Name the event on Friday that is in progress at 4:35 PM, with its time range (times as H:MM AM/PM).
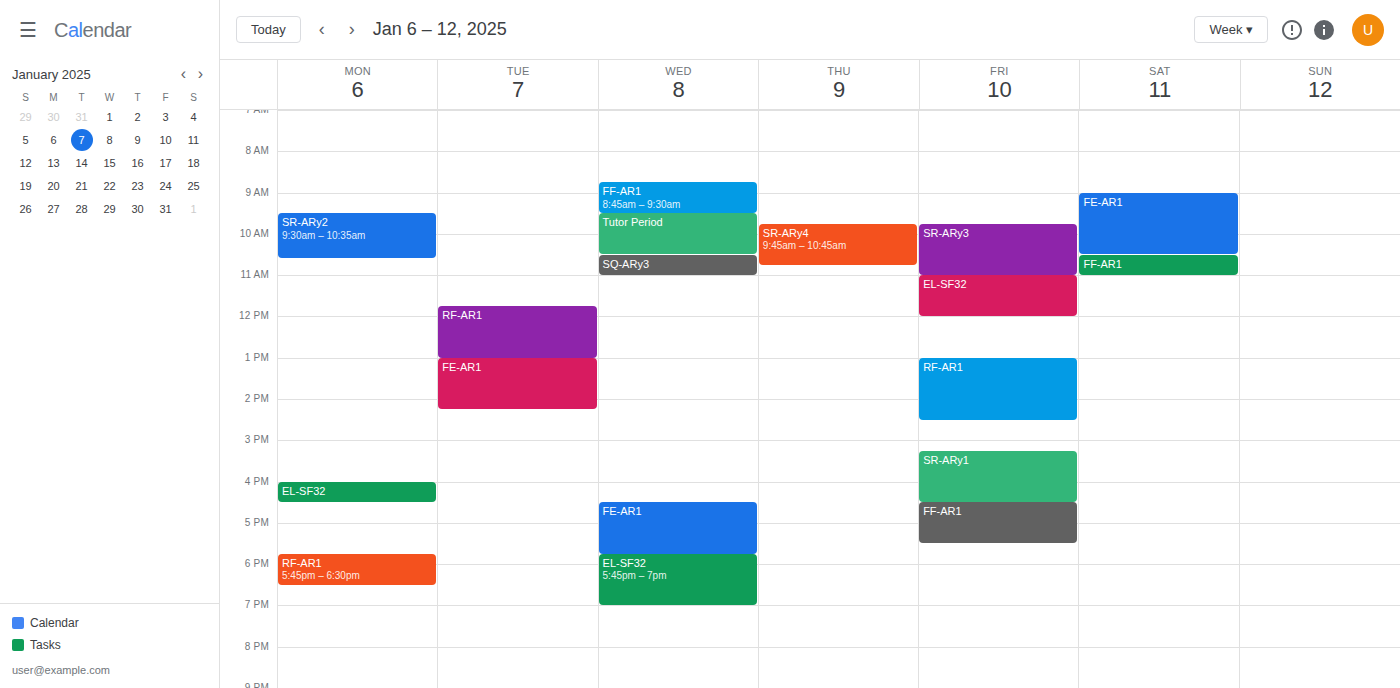
"FF-AR1", 4:30 PM to 5:30 PM